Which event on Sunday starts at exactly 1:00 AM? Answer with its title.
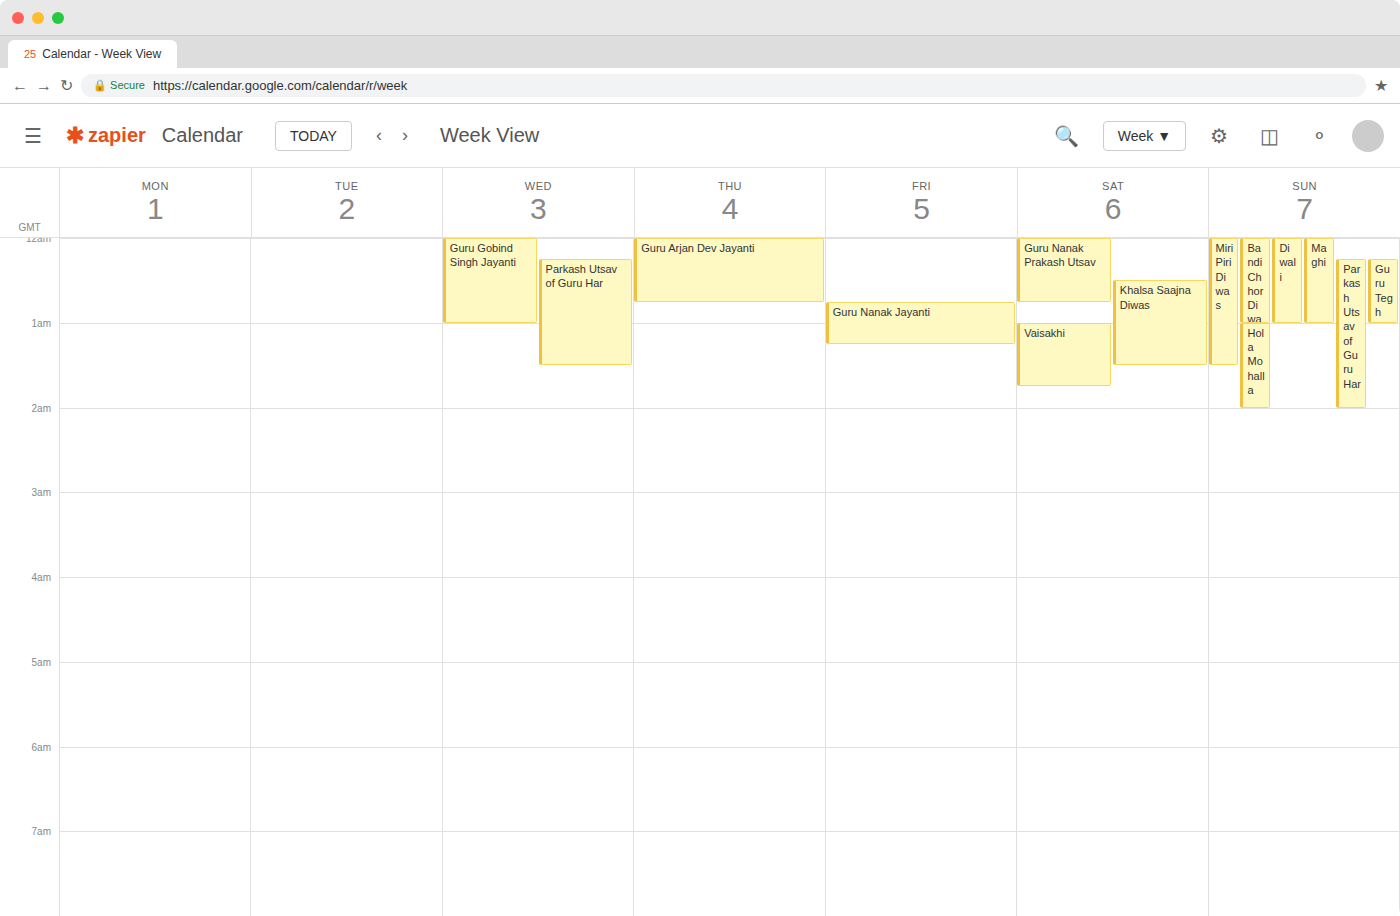
"Hola Mohalla"